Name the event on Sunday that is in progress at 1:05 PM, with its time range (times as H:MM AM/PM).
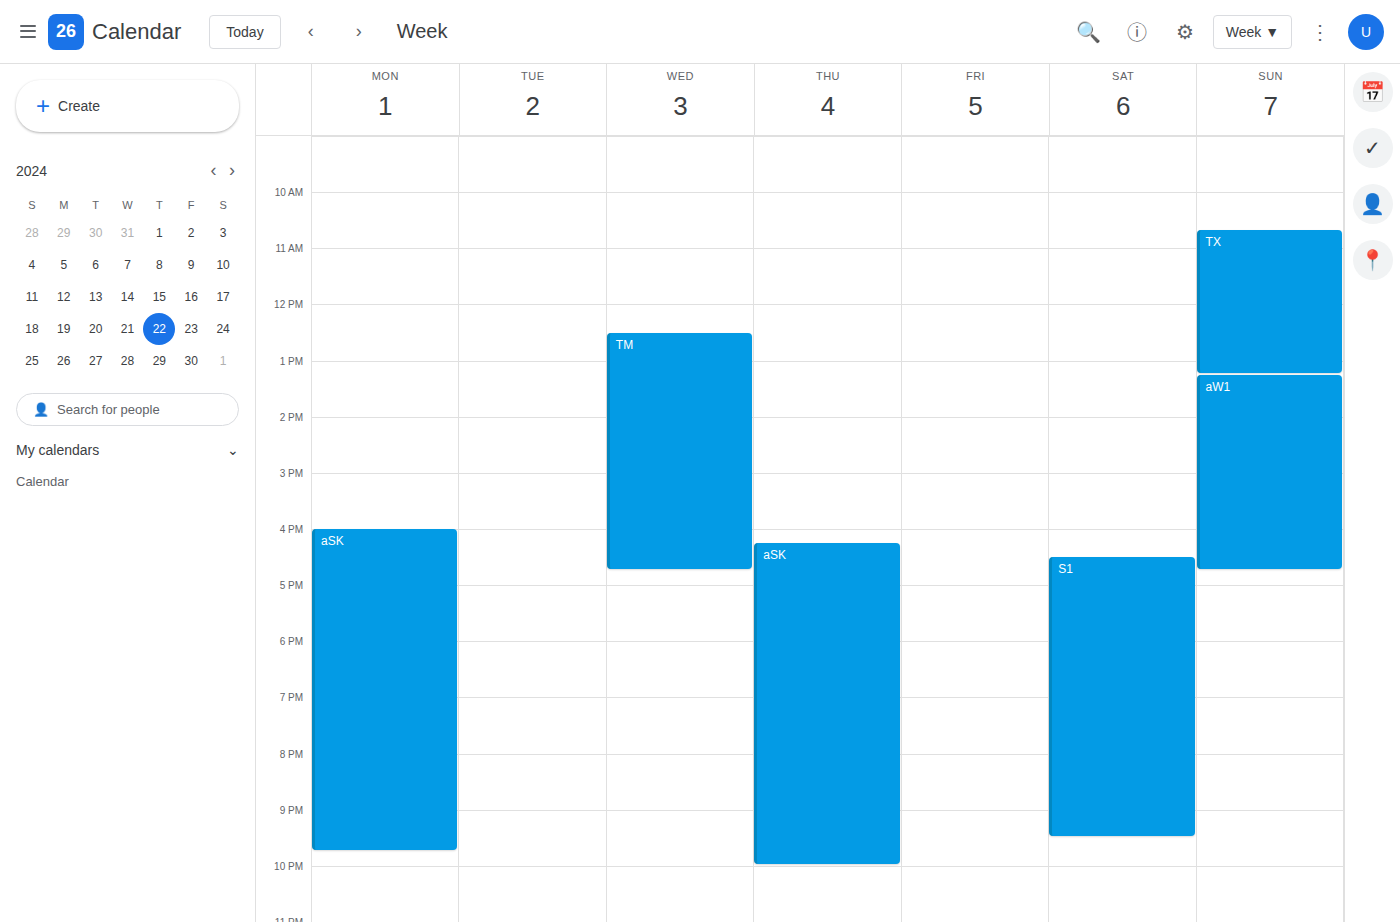
"TX", 10:40 AM to 1:15 PM